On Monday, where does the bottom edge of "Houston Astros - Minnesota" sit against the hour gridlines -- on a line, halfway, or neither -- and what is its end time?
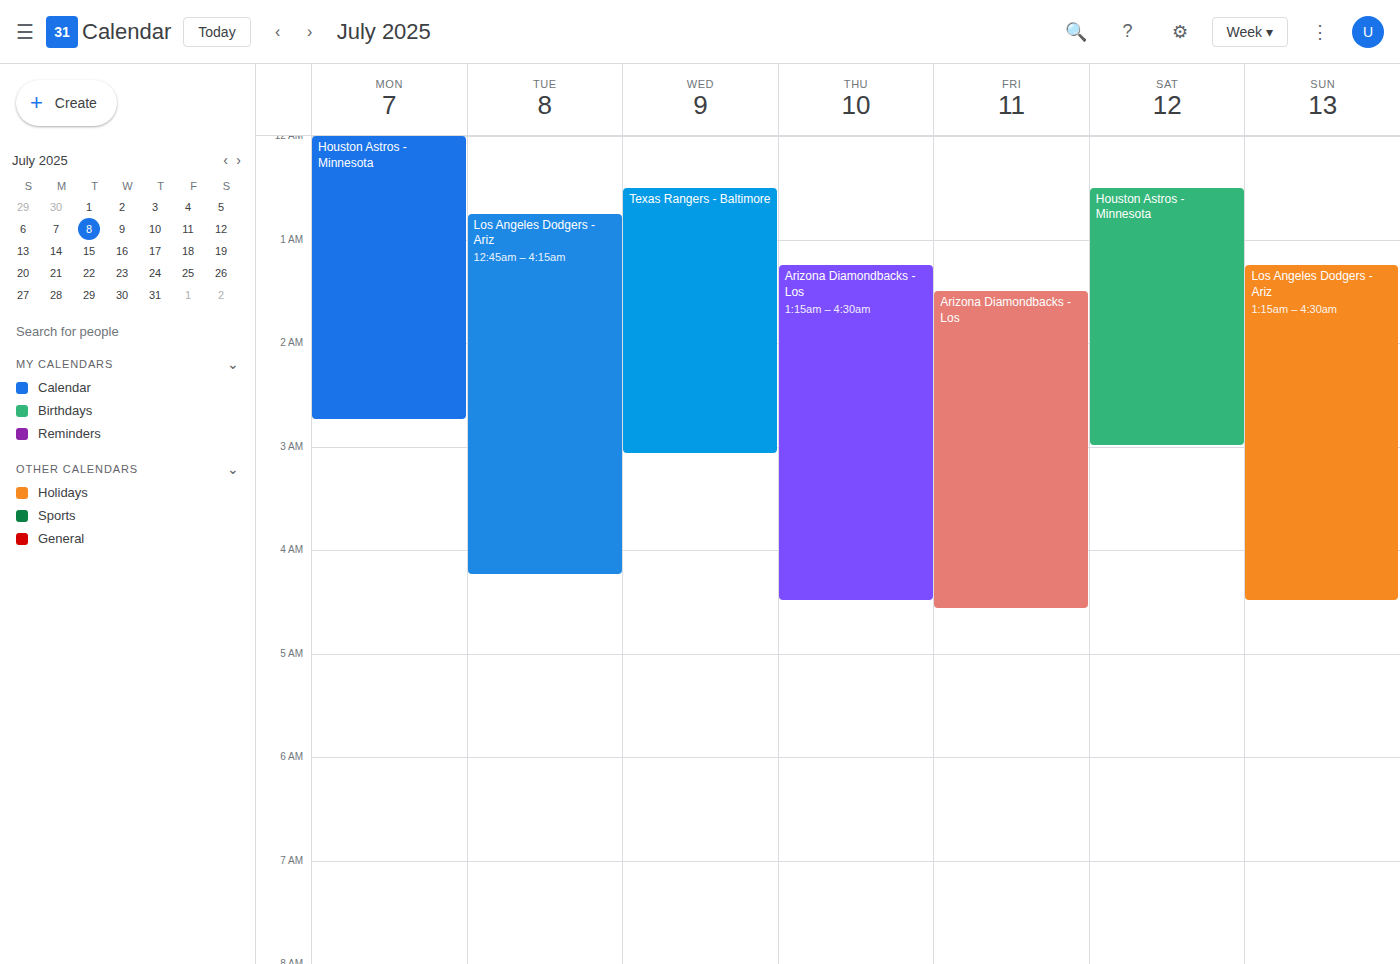
2:45 AM -- neither: three quarters of the way from the 2 AM line to the 3 AM line.